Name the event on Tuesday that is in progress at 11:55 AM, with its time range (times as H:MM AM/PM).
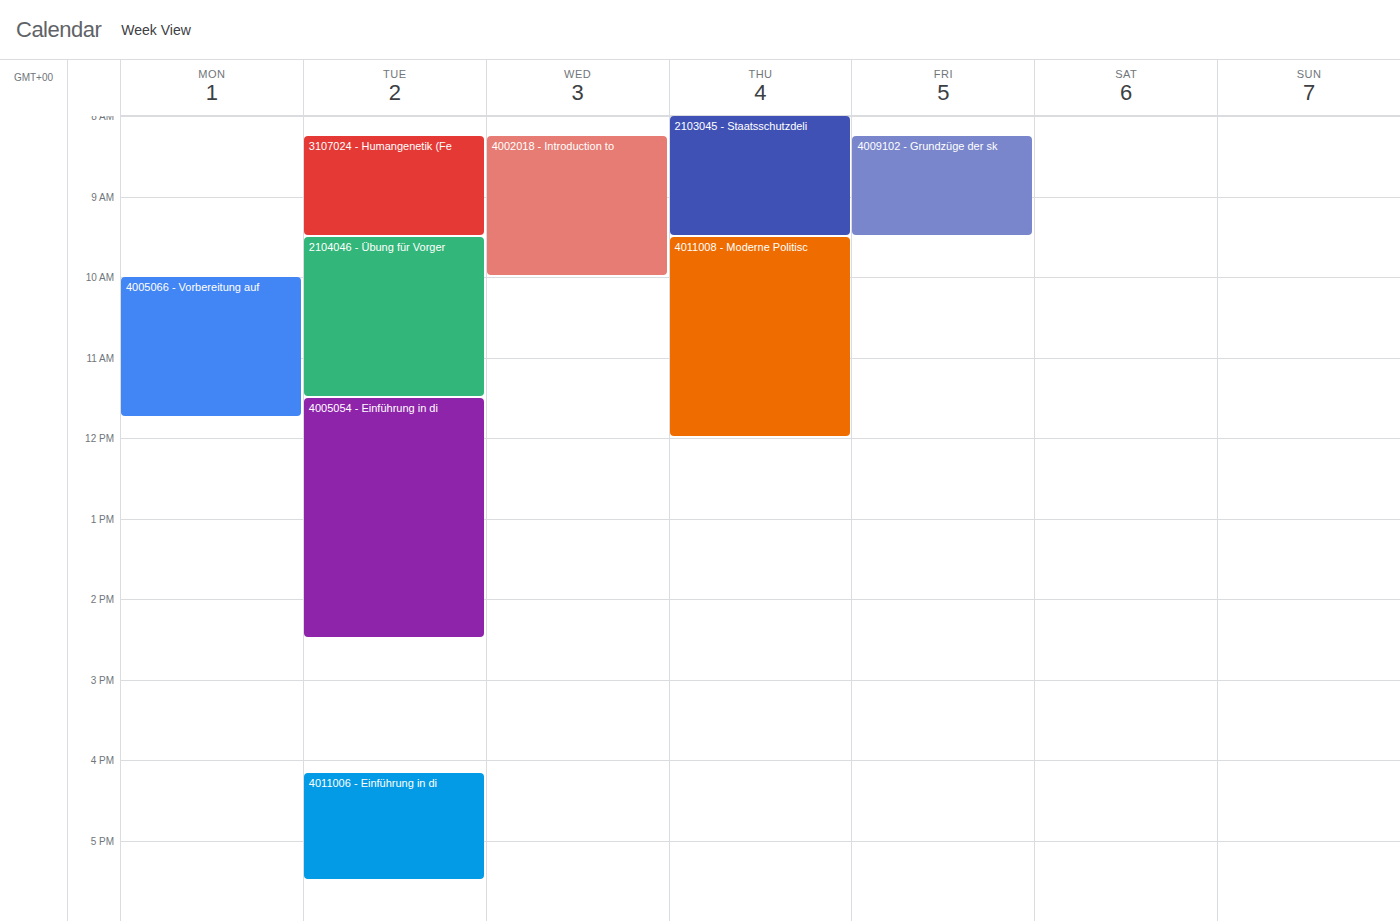
"4005054 - Einführung in di", 11:30 AM to 2:30 PM